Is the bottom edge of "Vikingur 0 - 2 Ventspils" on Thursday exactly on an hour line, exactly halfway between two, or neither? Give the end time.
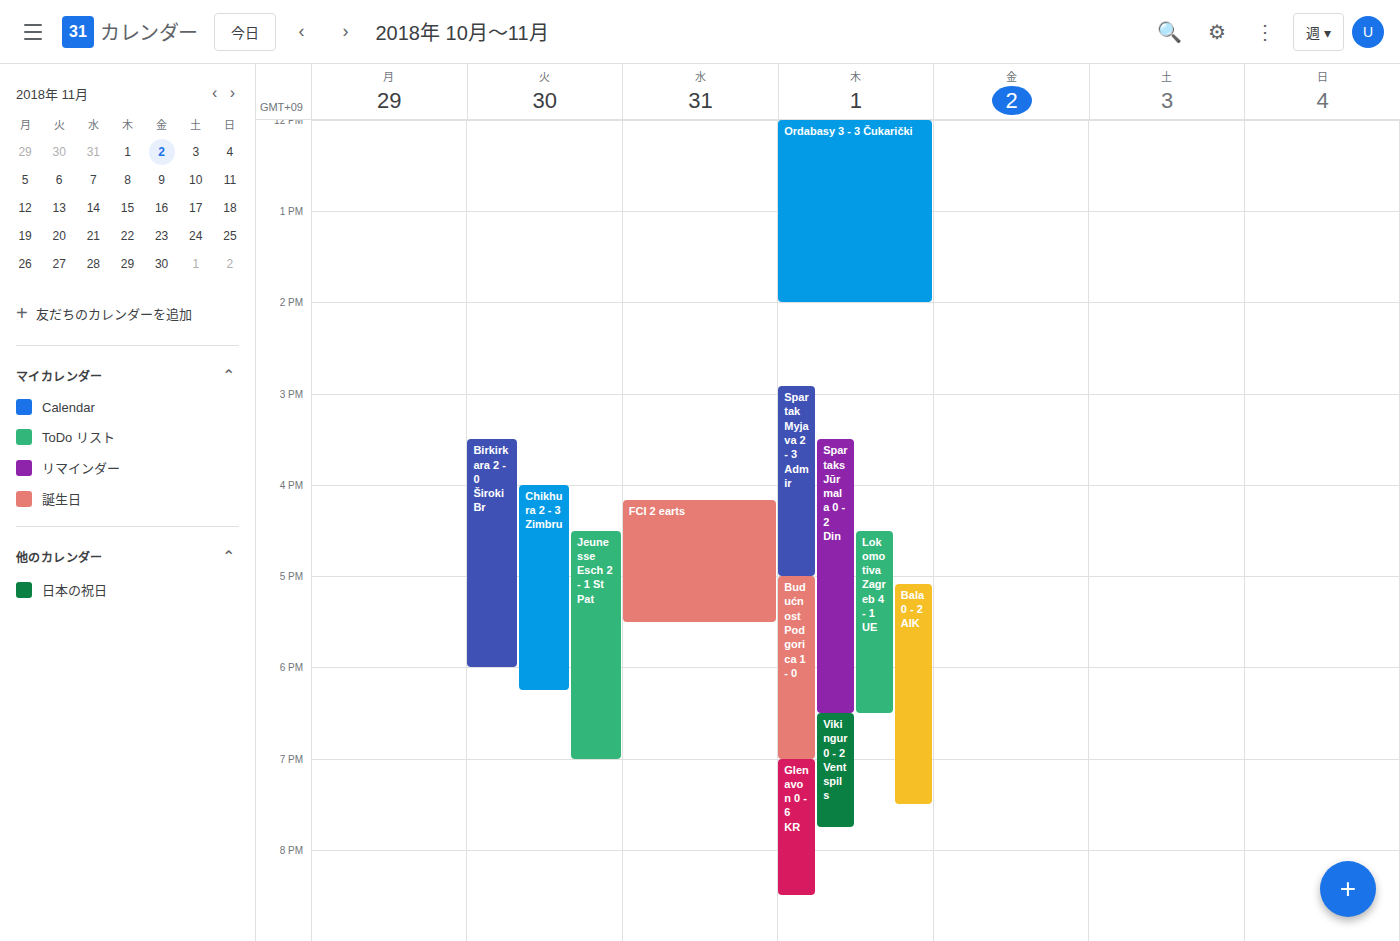
7:45 PM -- neither: three quarters of the way from the 7 PM line to the 8 PM line.